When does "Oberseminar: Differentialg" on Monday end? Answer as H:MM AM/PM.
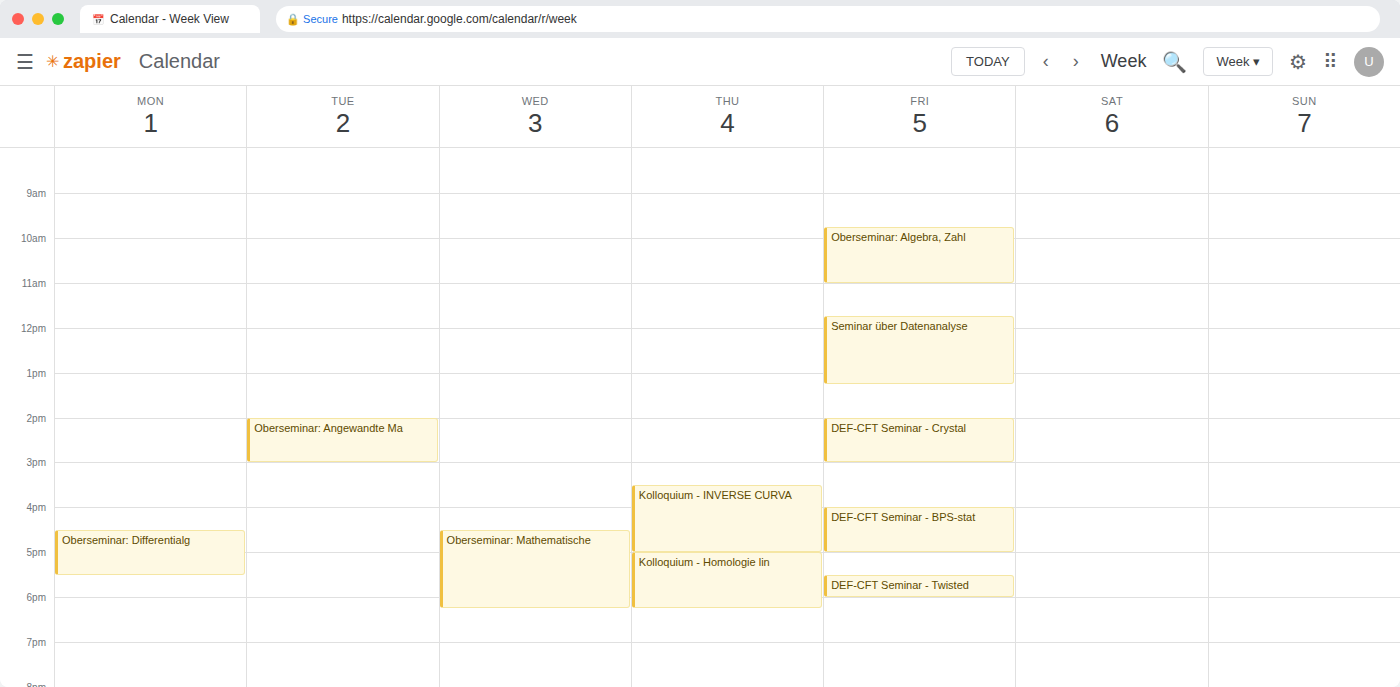
5:30 PM